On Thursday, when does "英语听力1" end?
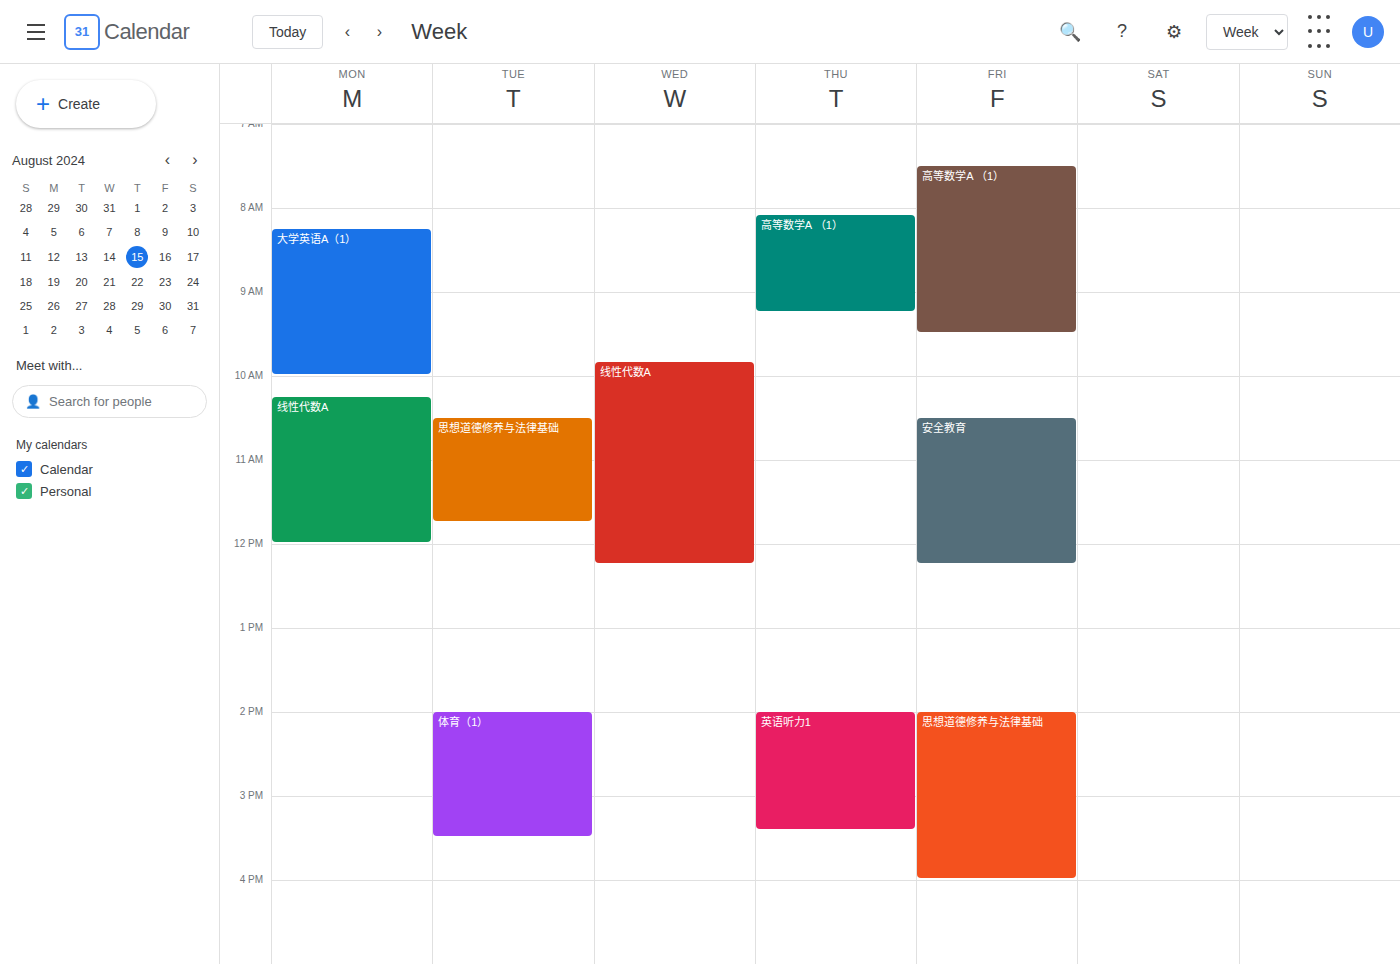
3:25 PM